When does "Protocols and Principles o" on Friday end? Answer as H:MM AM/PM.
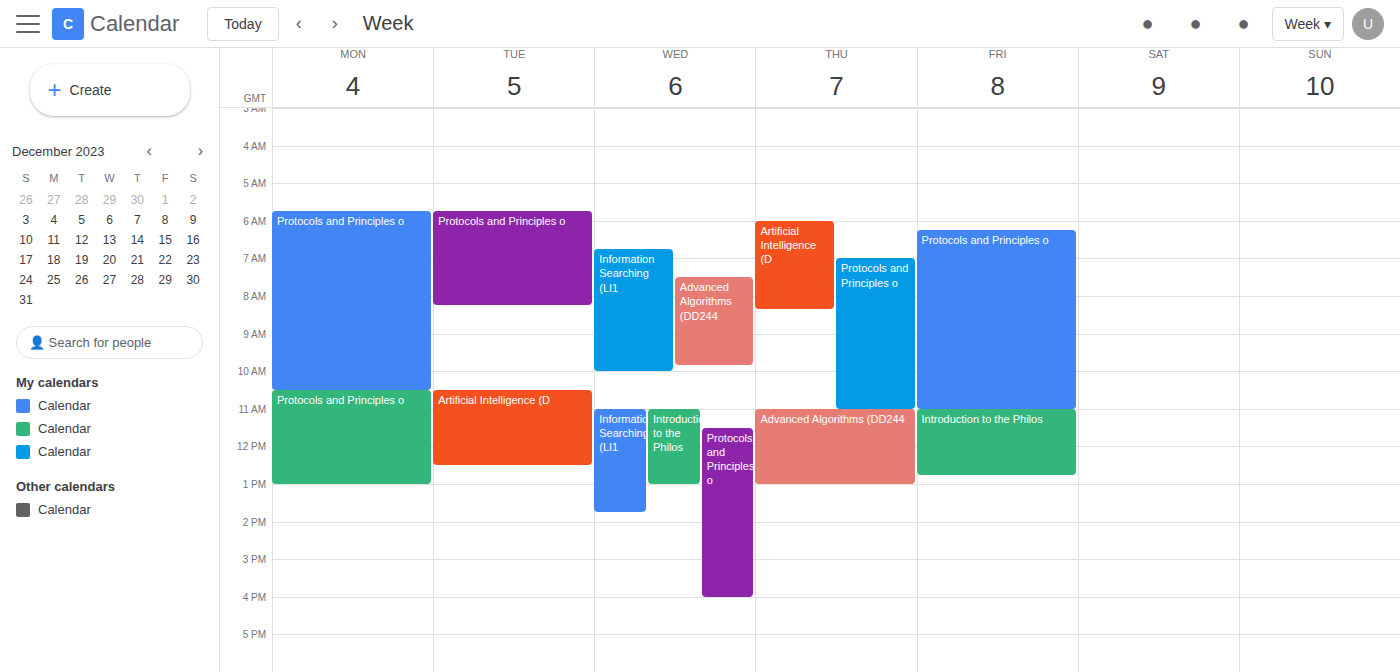
11:00 AM